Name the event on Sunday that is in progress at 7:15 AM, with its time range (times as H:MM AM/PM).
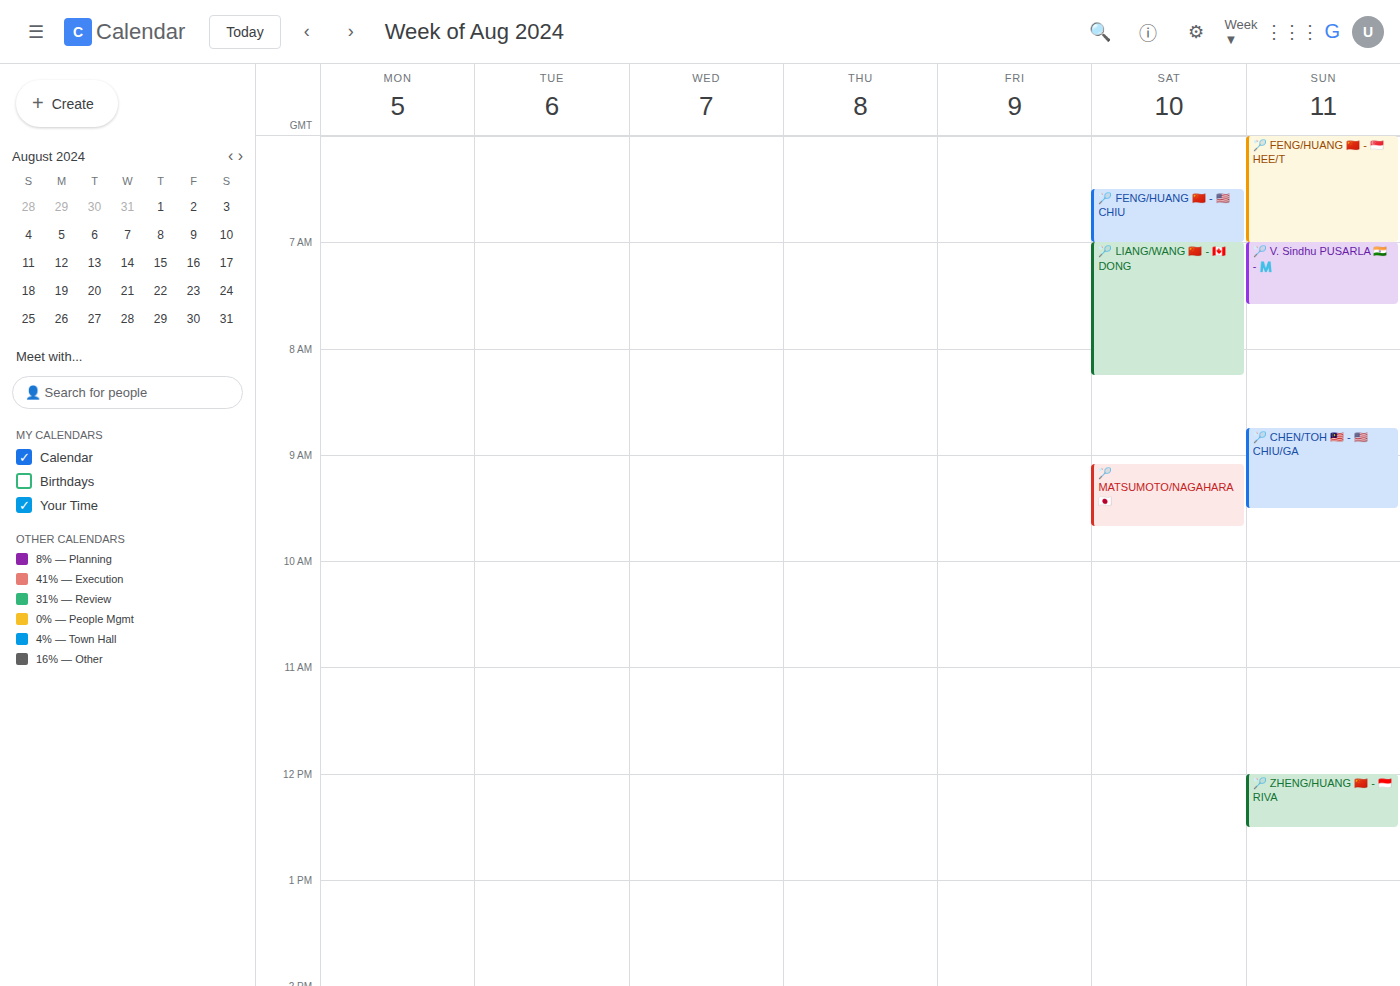
"🏸 V. Sindhu PUSARLA 🇮🇳 - 🇲", 7:00 AM to 7:35 AM